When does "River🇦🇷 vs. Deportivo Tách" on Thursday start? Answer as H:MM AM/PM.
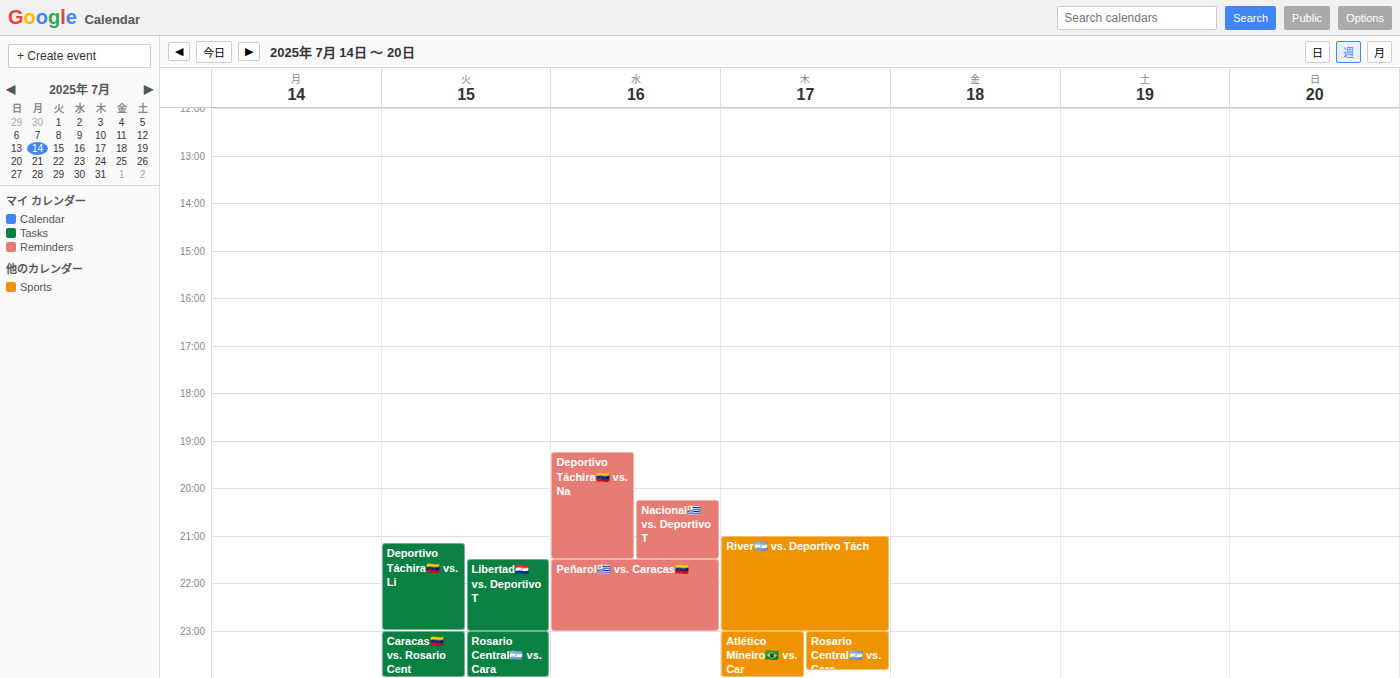
9:00 PM